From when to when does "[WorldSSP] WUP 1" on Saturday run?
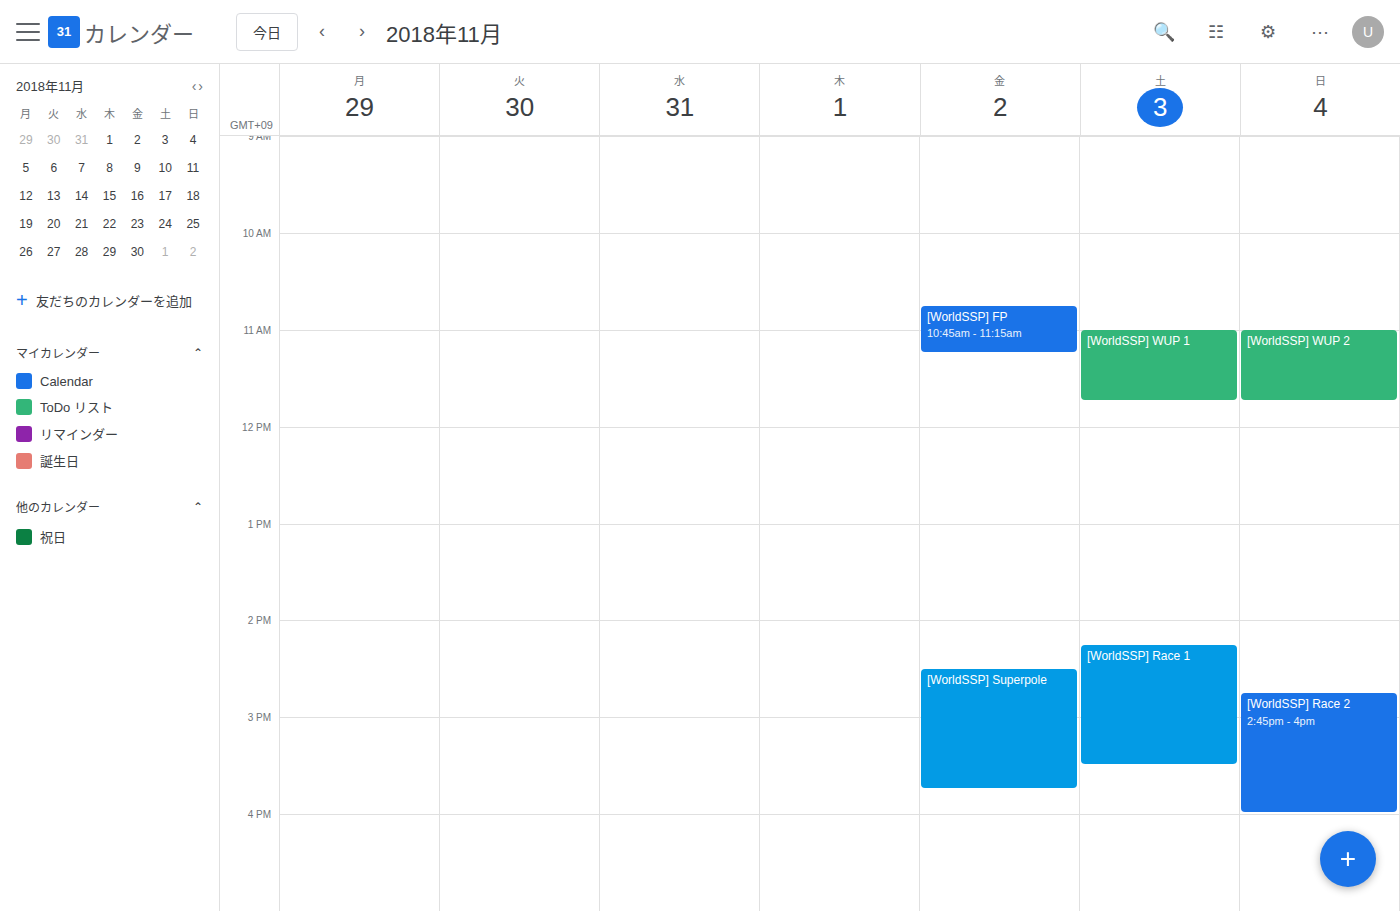
11:00 AM to 11:45 AM